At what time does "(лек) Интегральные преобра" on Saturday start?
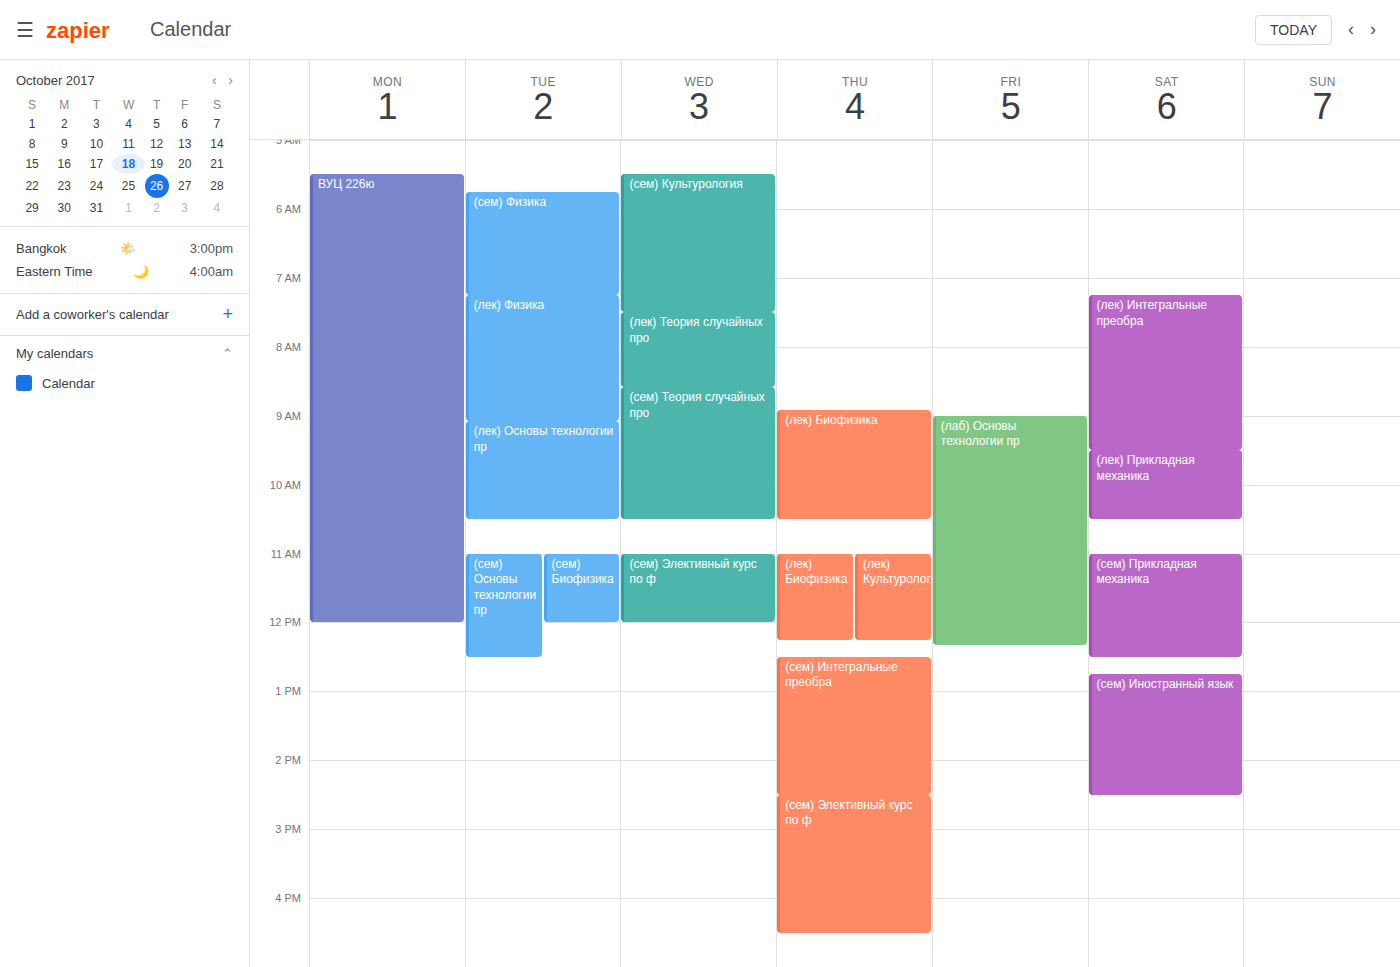
7:15 AM